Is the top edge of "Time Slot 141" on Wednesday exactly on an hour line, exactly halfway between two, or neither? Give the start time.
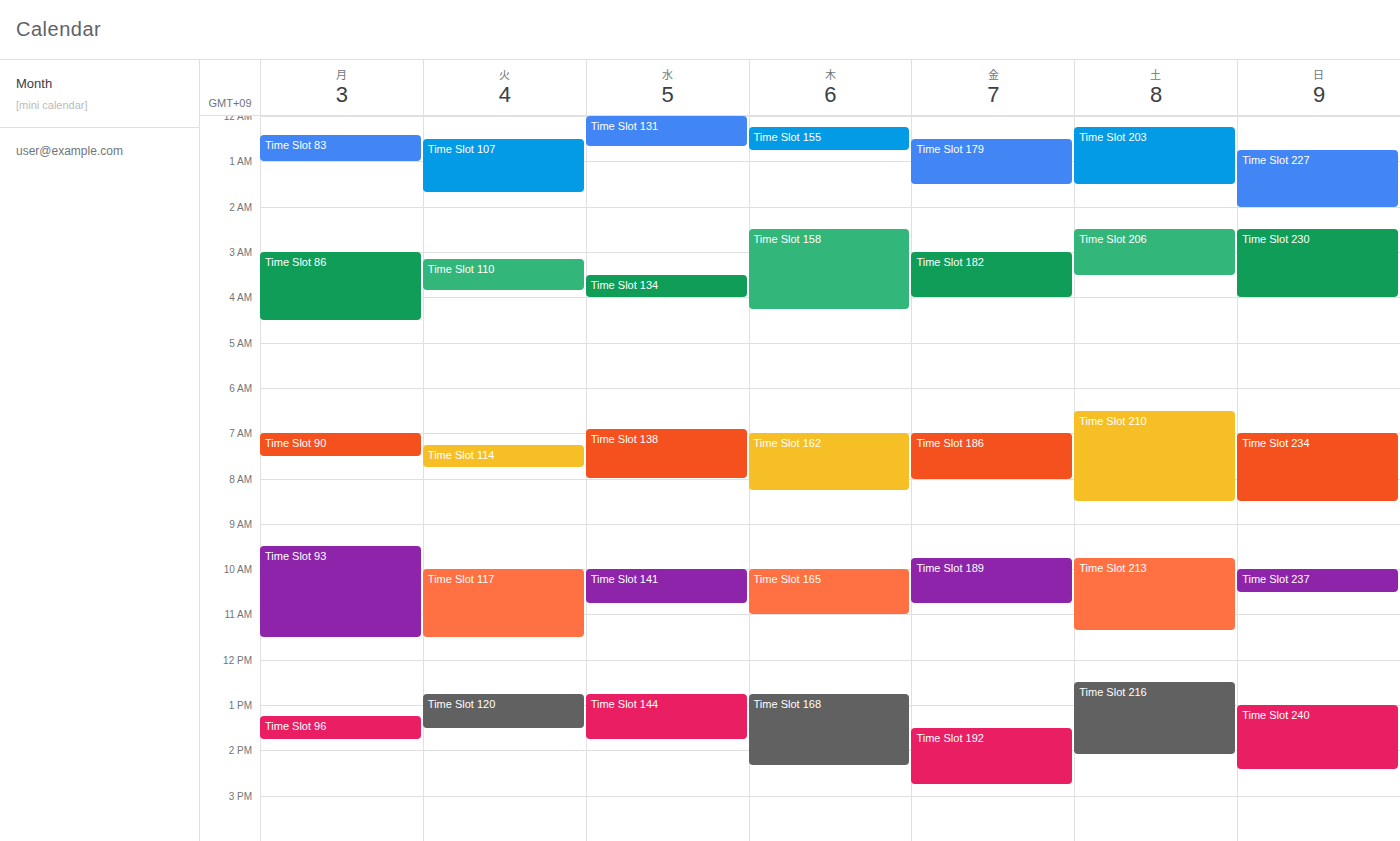
10:00 AM -- exactly on the 10 AM line.